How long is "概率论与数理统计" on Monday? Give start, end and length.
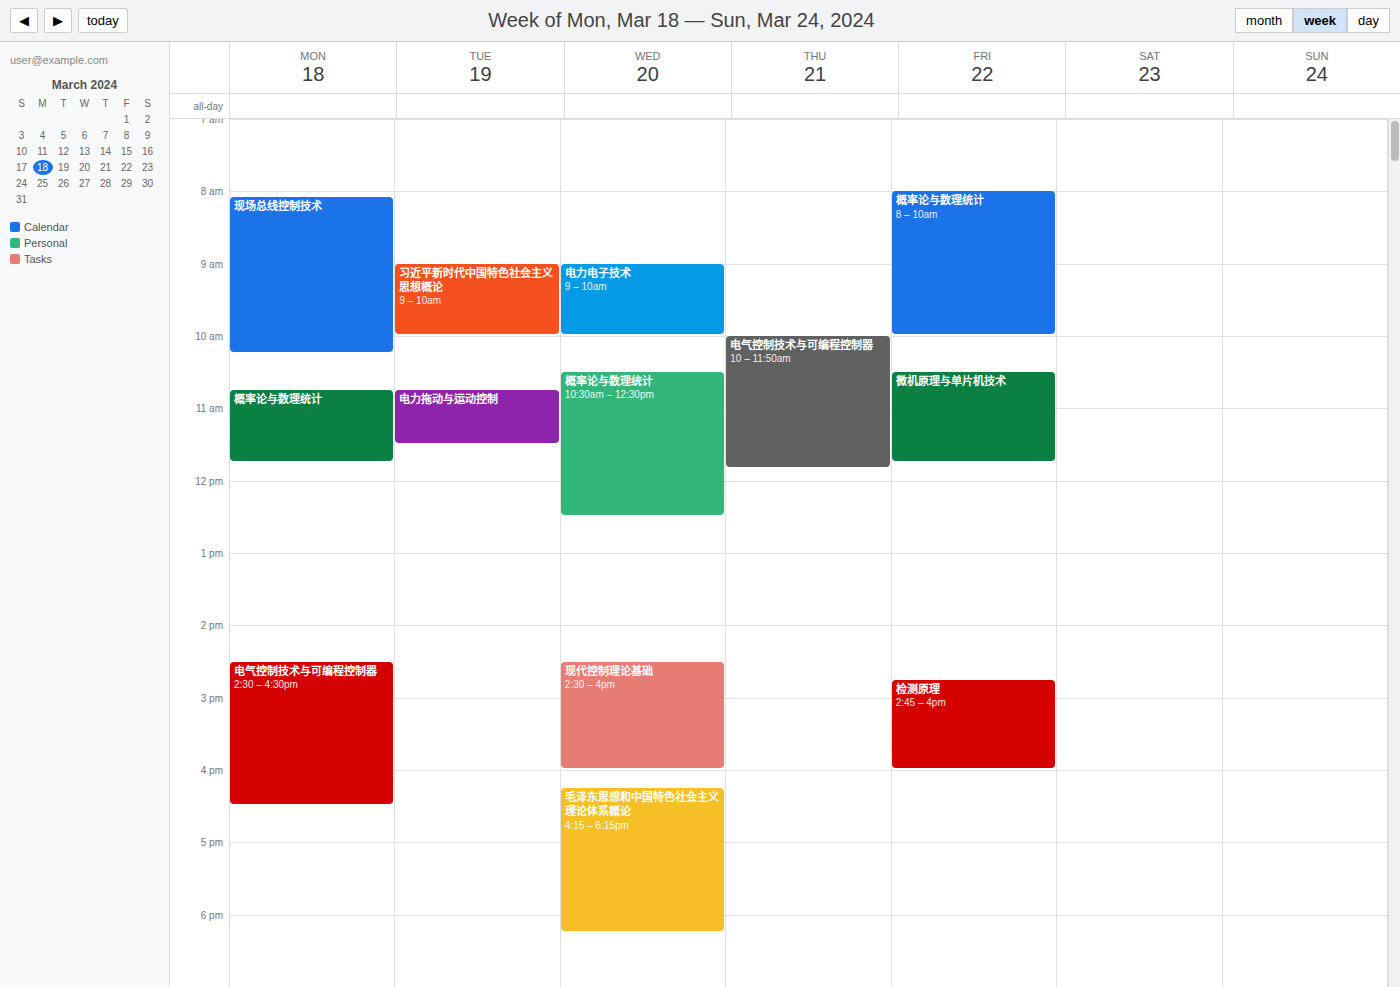
10:45 to 11:45, 1 hour